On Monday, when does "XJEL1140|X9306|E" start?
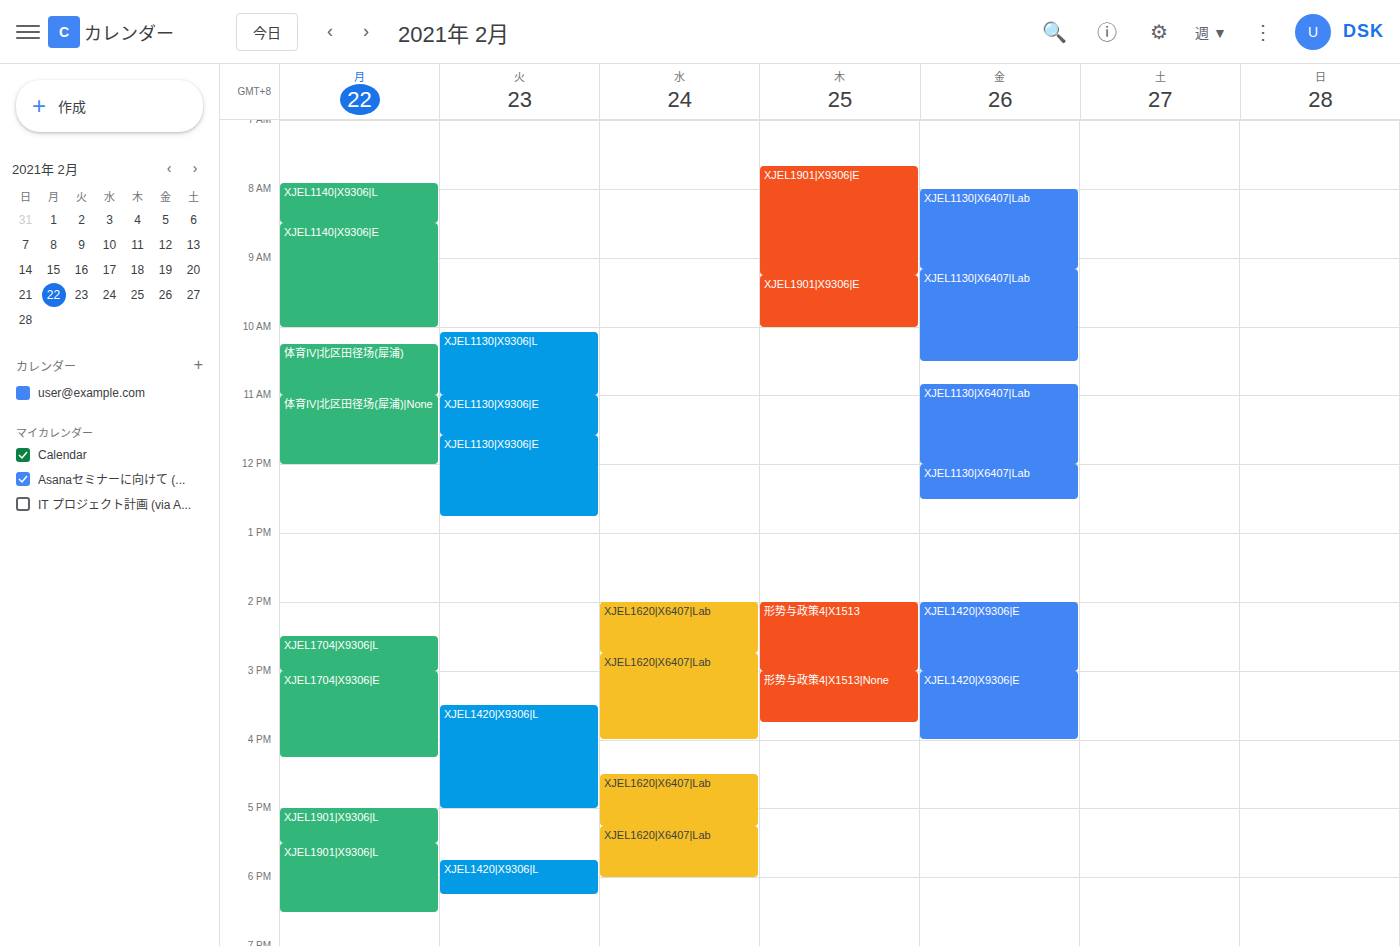
8:30 AM